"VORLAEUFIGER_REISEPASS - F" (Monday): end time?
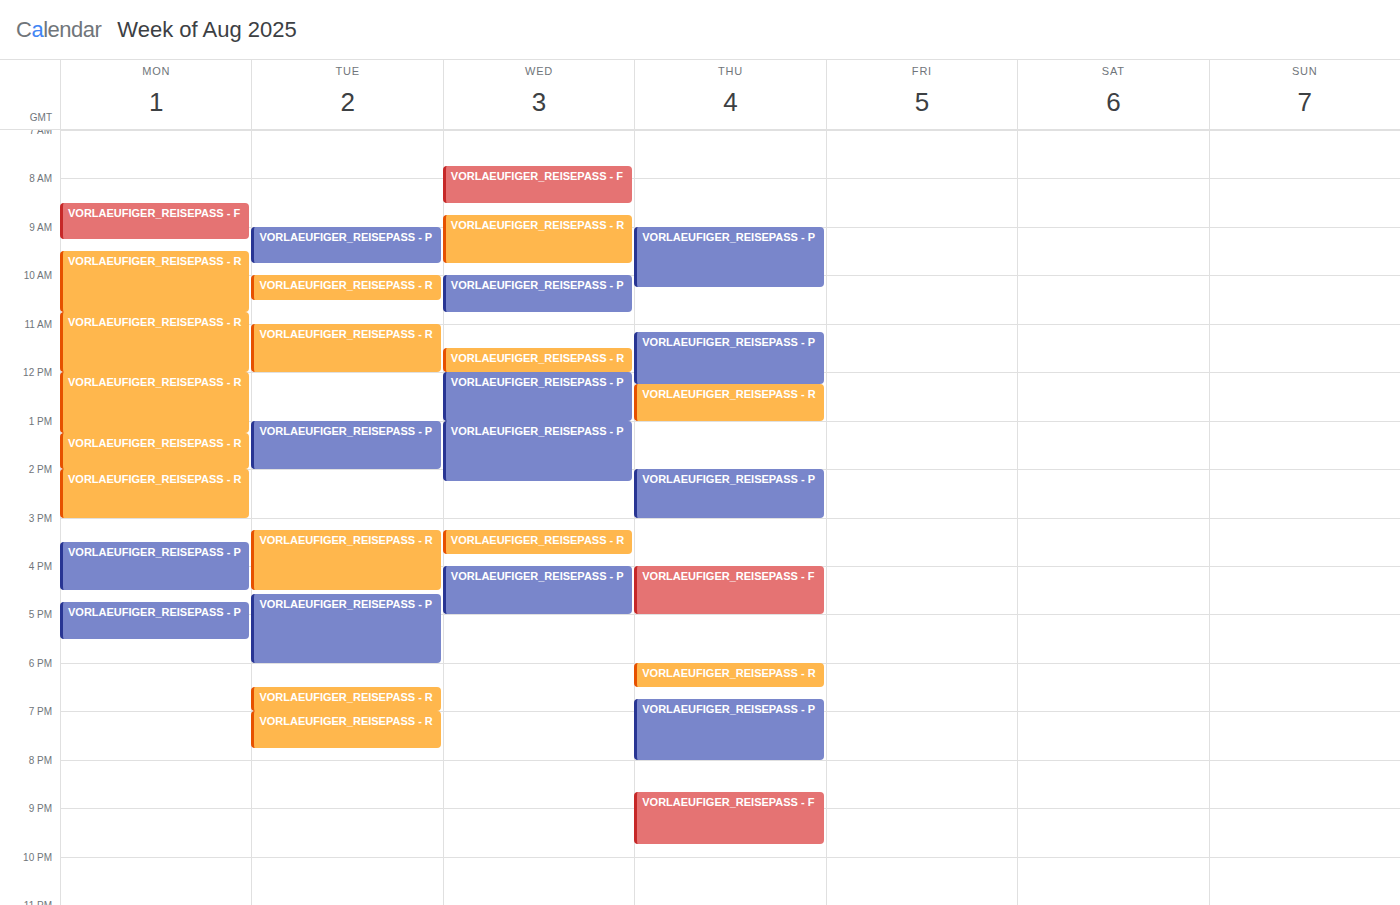
9:15 AM